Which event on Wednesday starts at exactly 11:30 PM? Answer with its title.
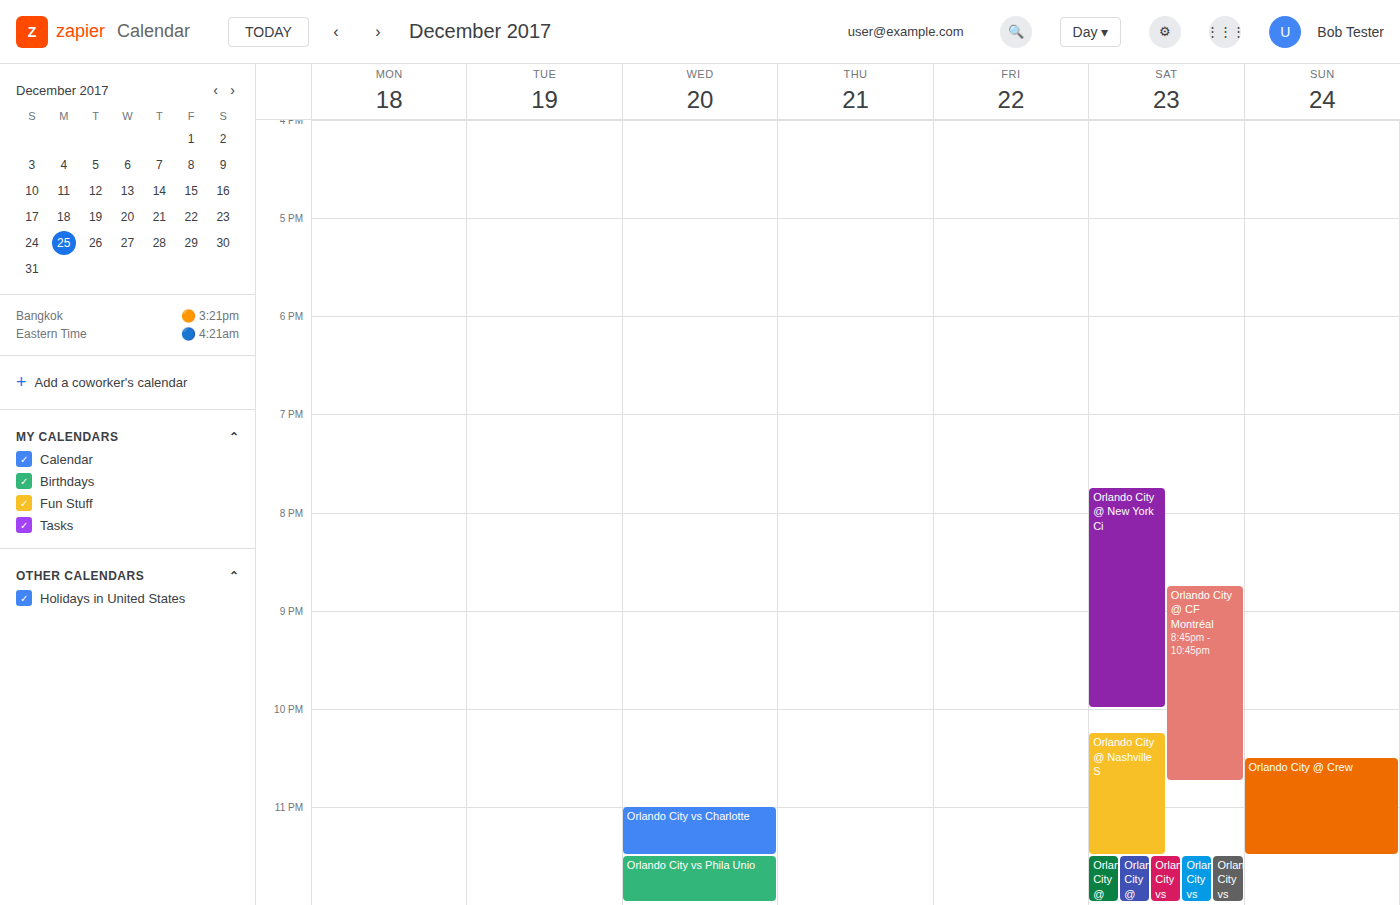
"Orlando City vs Phila Unio"